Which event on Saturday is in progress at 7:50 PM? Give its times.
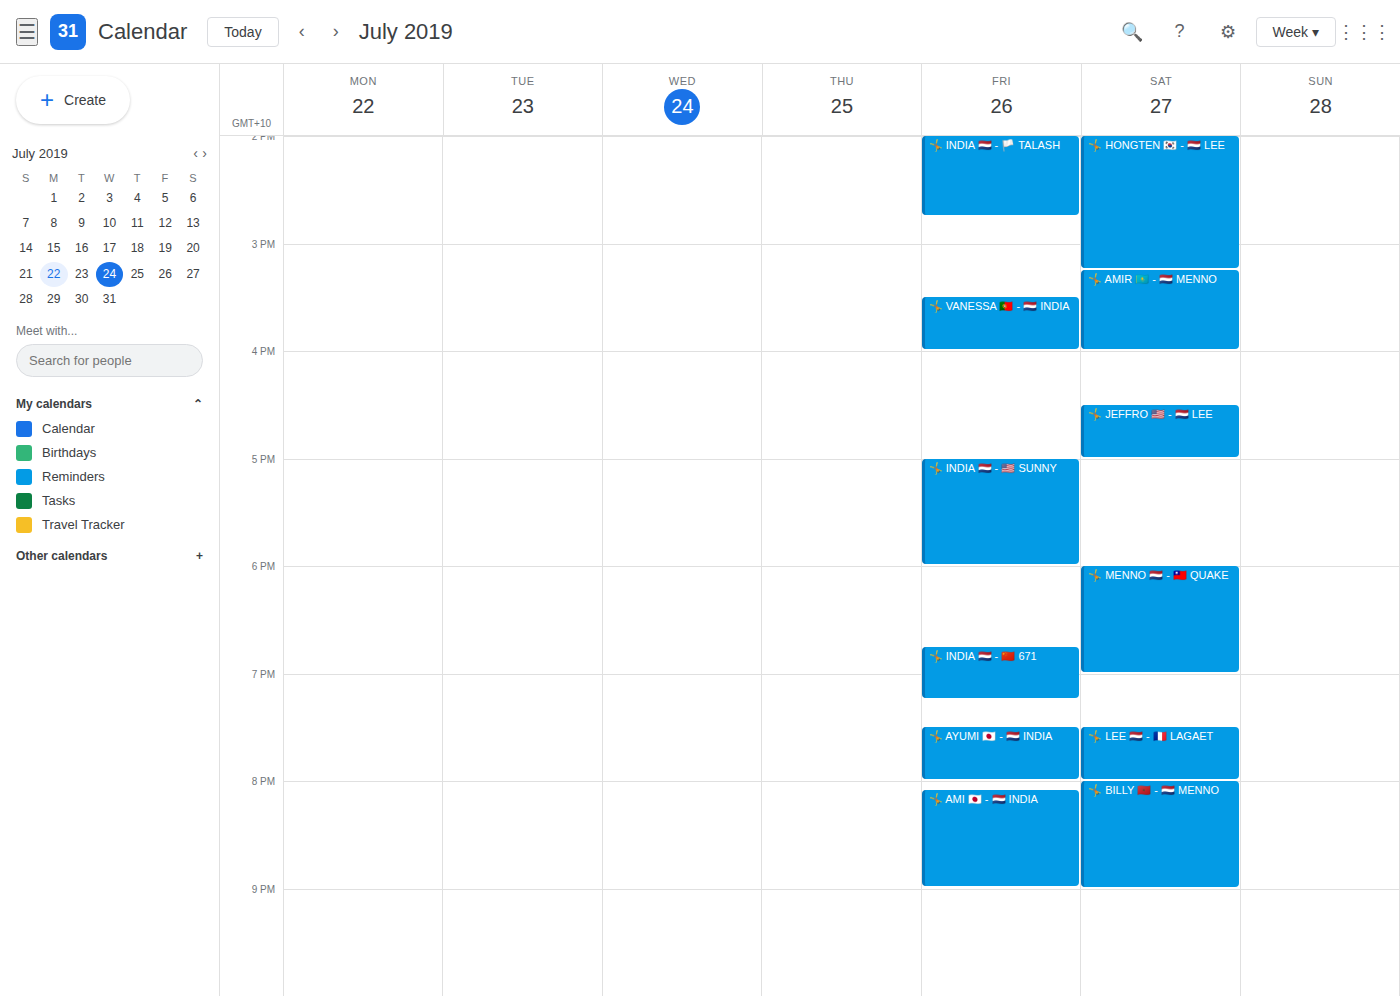
"🤸 LEE 🇳🇱 - 🇫🇷 LAGAET", 7:30 PM to 8:00 PM